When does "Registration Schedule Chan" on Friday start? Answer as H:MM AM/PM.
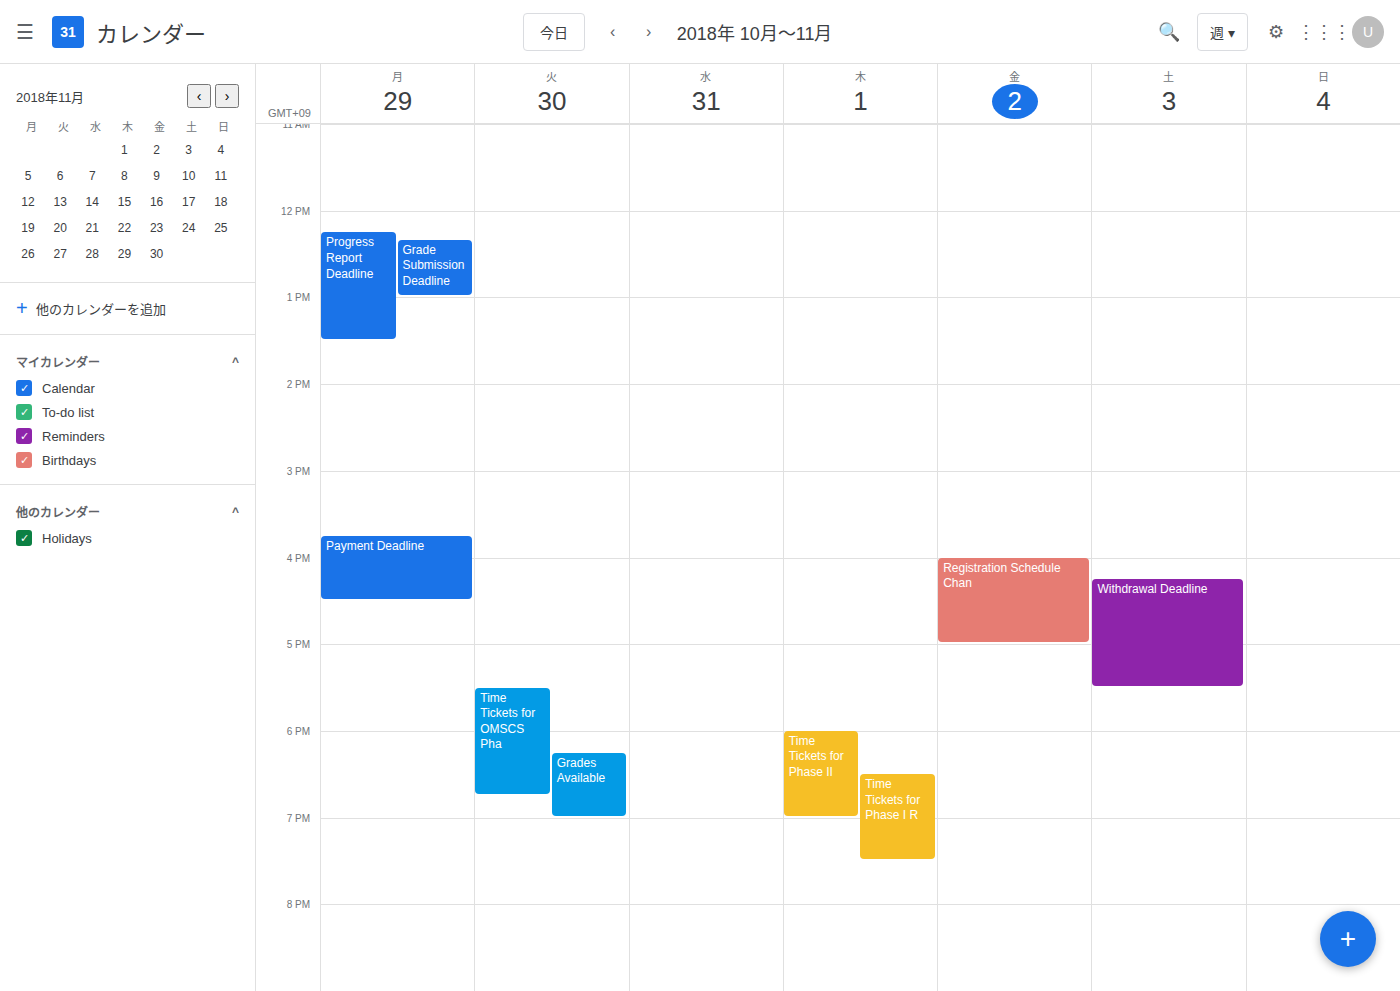
4:00 PM